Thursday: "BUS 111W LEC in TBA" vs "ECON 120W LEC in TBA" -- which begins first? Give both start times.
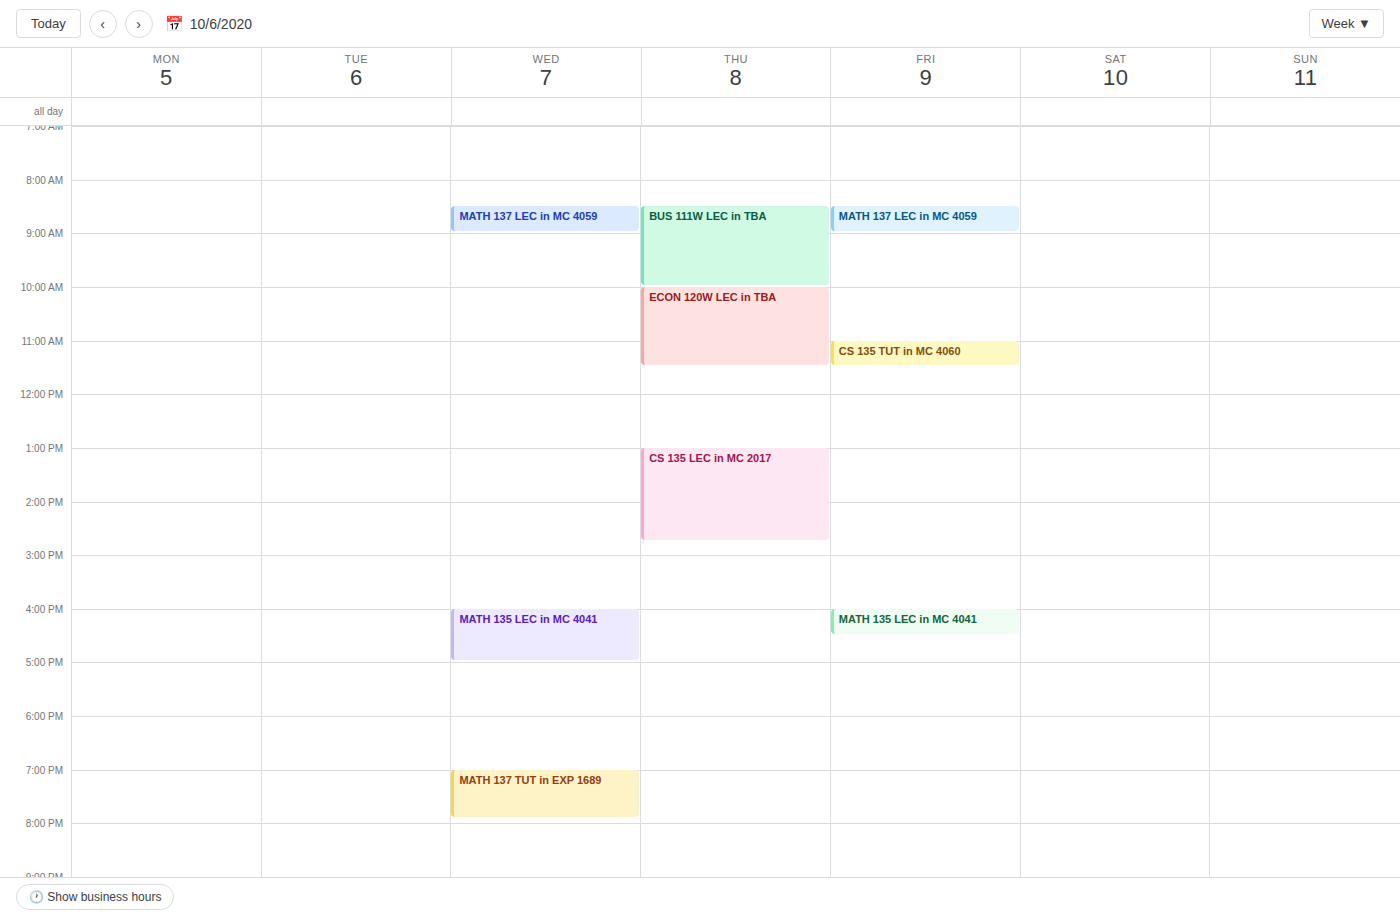
"BUS 111W LEC in TBA" 8:30 AM; "ECON 120W LEC in TBA" 10:00 AM.